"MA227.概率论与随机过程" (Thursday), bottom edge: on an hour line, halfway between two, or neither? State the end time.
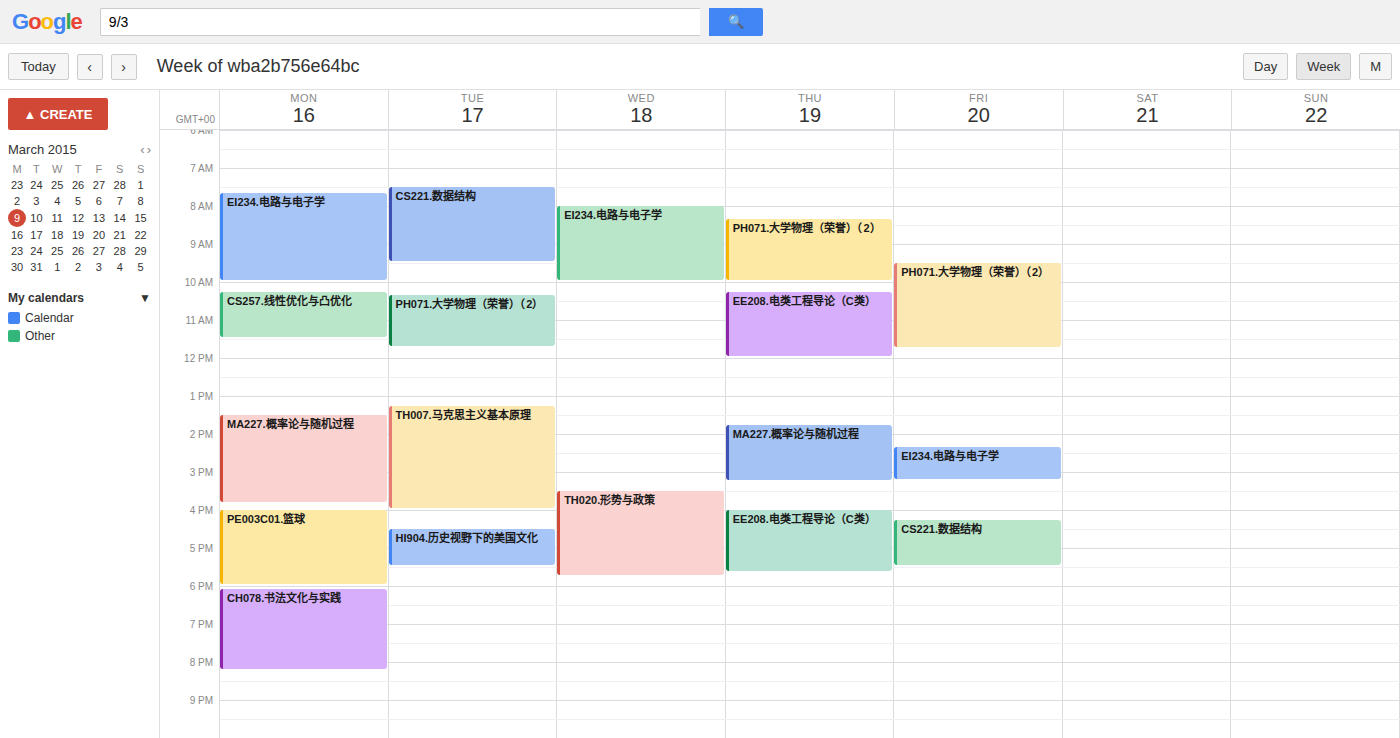
3:15 PM -- neither: a quarter of the way from the 3 PM line to the 4 PM line.